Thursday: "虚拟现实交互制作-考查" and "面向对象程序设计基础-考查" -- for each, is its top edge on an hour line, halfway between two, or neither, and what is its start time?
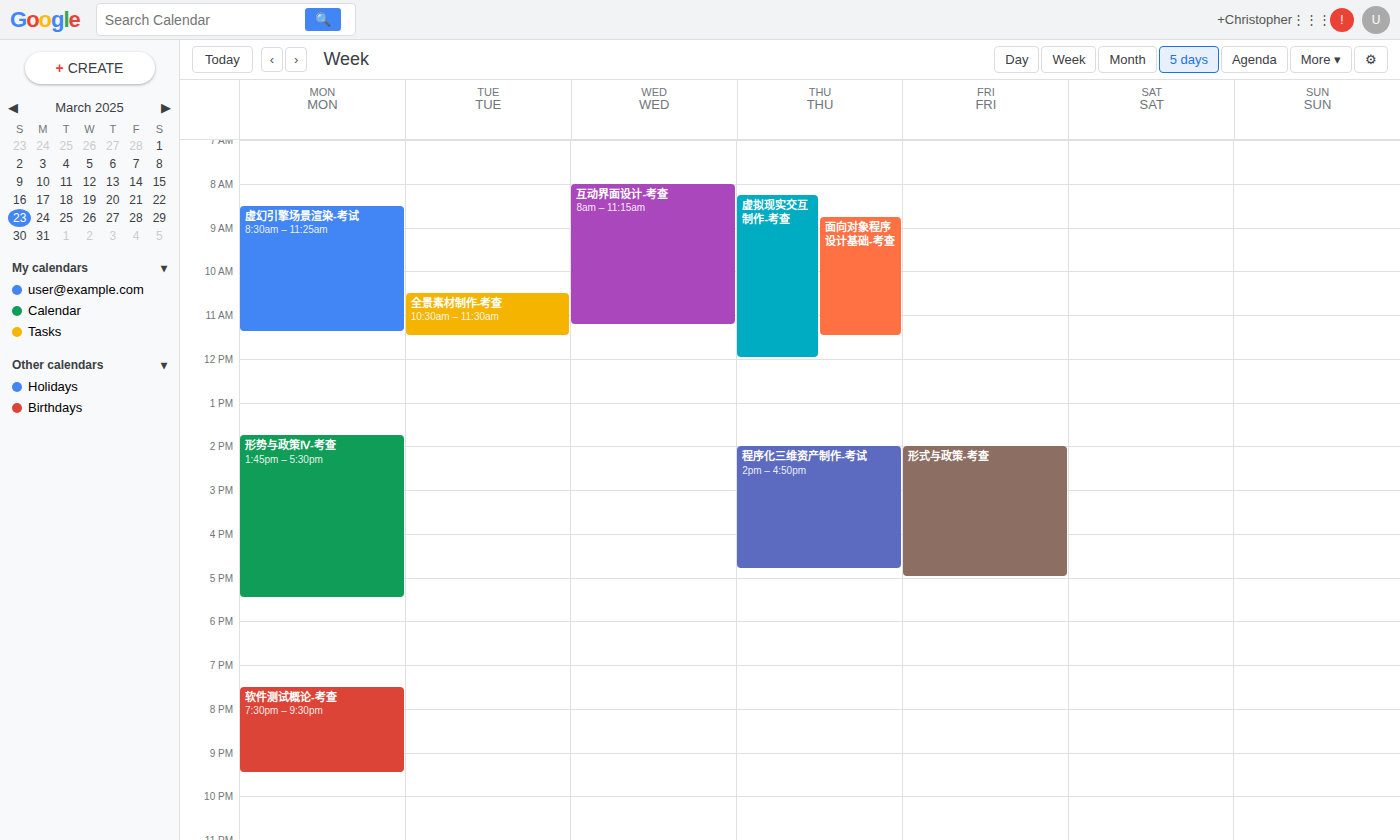
"虚拟现实交互制作-考查": 8:15 AM, neither: a quarter of the way from the 8 AM line to the 9 AM line. "面向对象程序设计基础-考查": 8:45 AM, neither: three quarters of the way from the 8 AM line to the 9 AM line.